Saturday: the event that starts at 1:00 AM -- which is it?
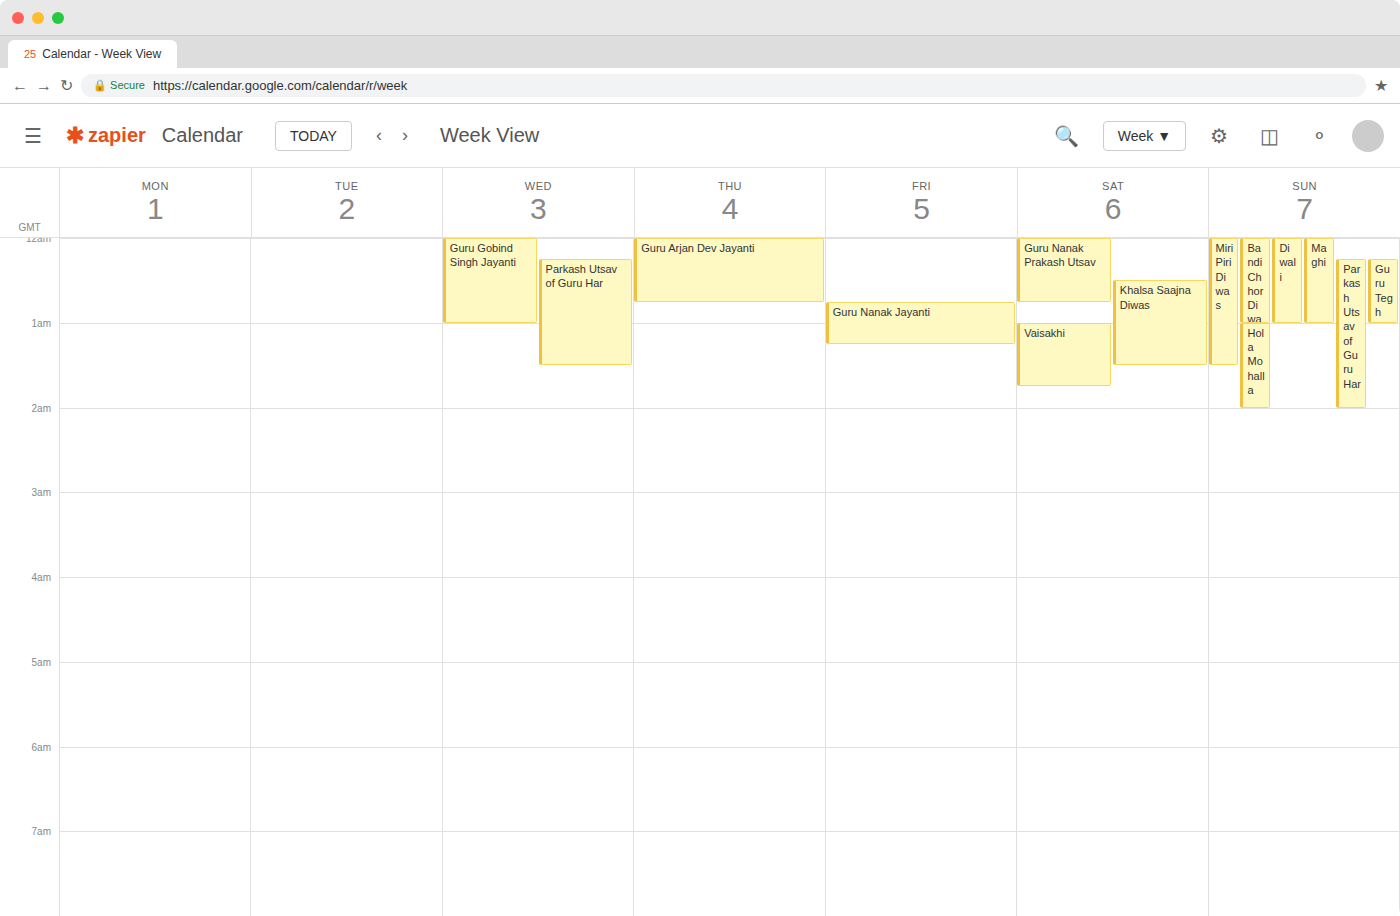
"Vaisakhi"